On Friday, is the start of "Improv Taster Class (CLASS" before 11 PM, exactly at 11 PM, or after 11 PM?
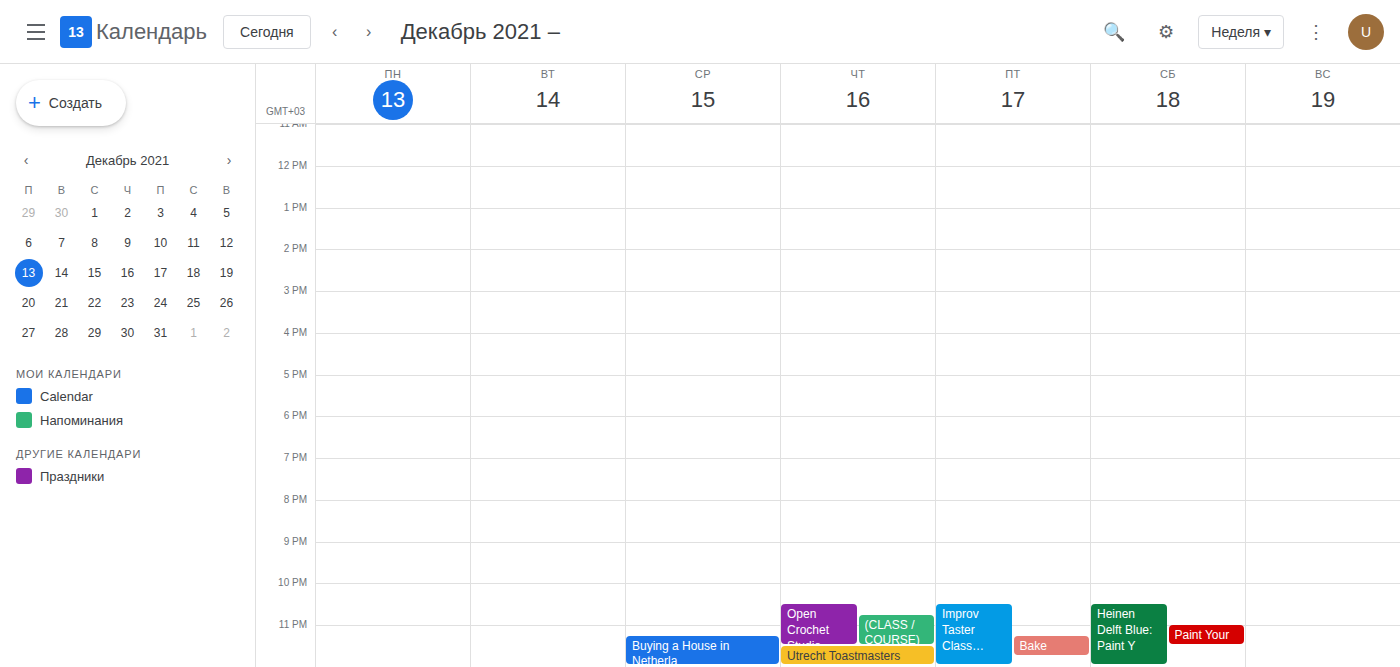
10:30 PM -- before 11 PM, 30 minutes above the 11 PM line.